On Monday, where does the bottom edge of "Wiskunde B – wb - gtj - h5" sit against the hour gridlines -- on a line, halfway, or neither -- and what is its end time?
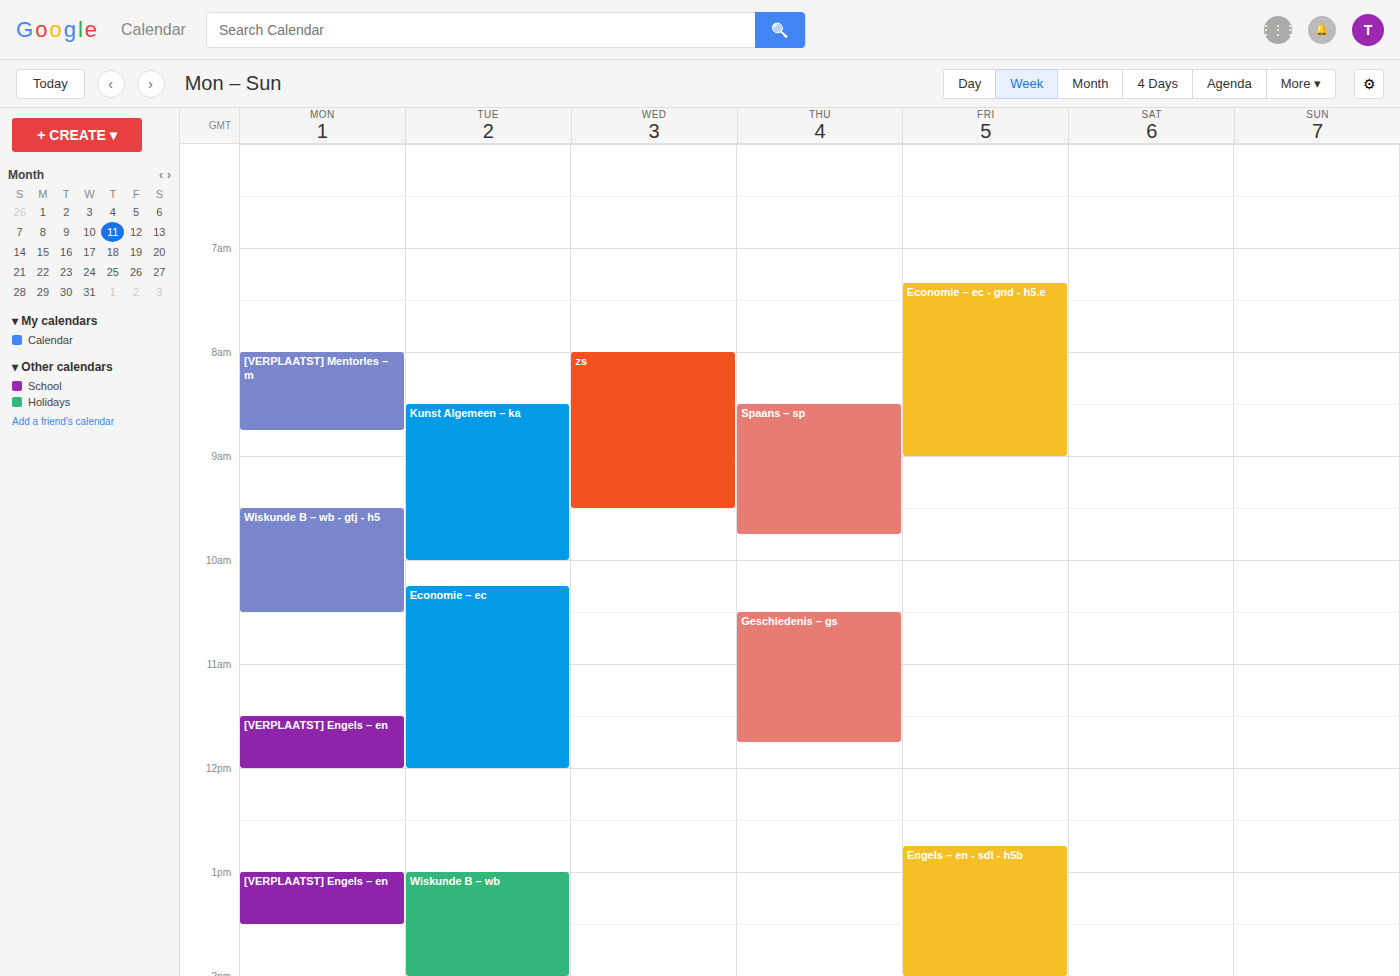
10:30 AM -- halfway between the 10 AM and 11 AM lines.